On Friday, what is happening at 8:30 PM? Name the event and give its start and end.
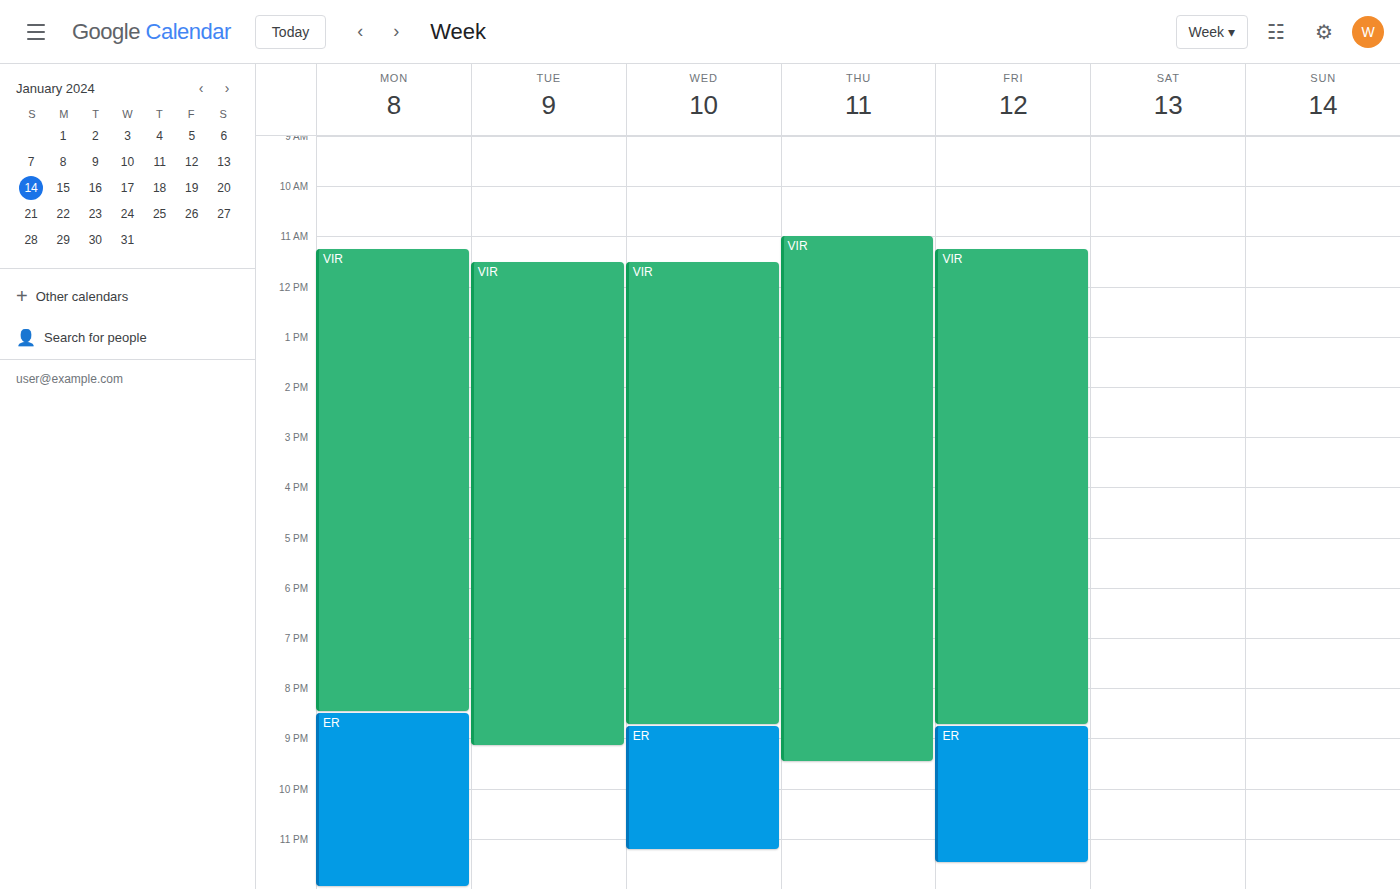
"VIR", 11:15 AM to 8:45 PM